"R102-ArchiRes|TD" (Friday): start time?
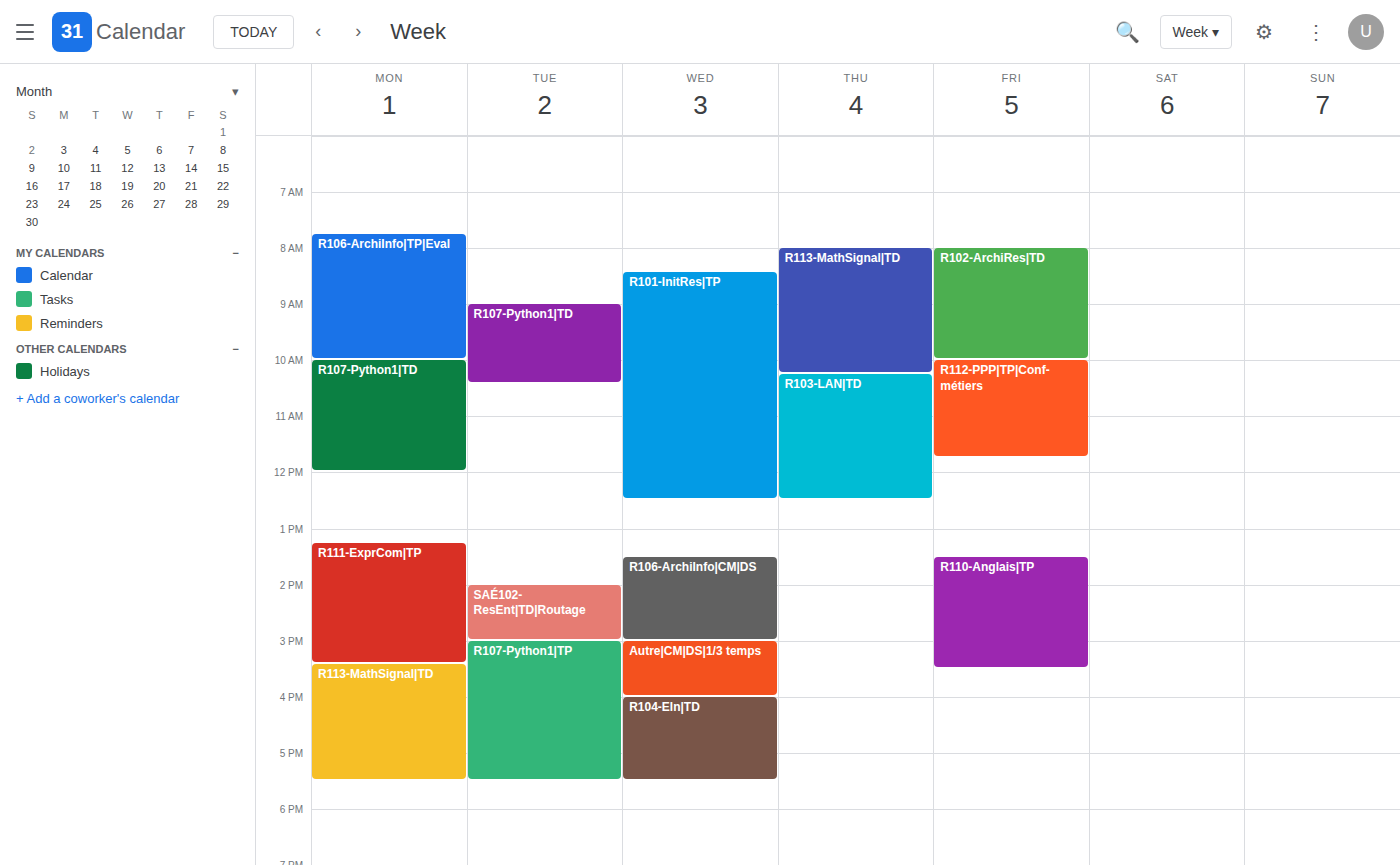
8:00 AM